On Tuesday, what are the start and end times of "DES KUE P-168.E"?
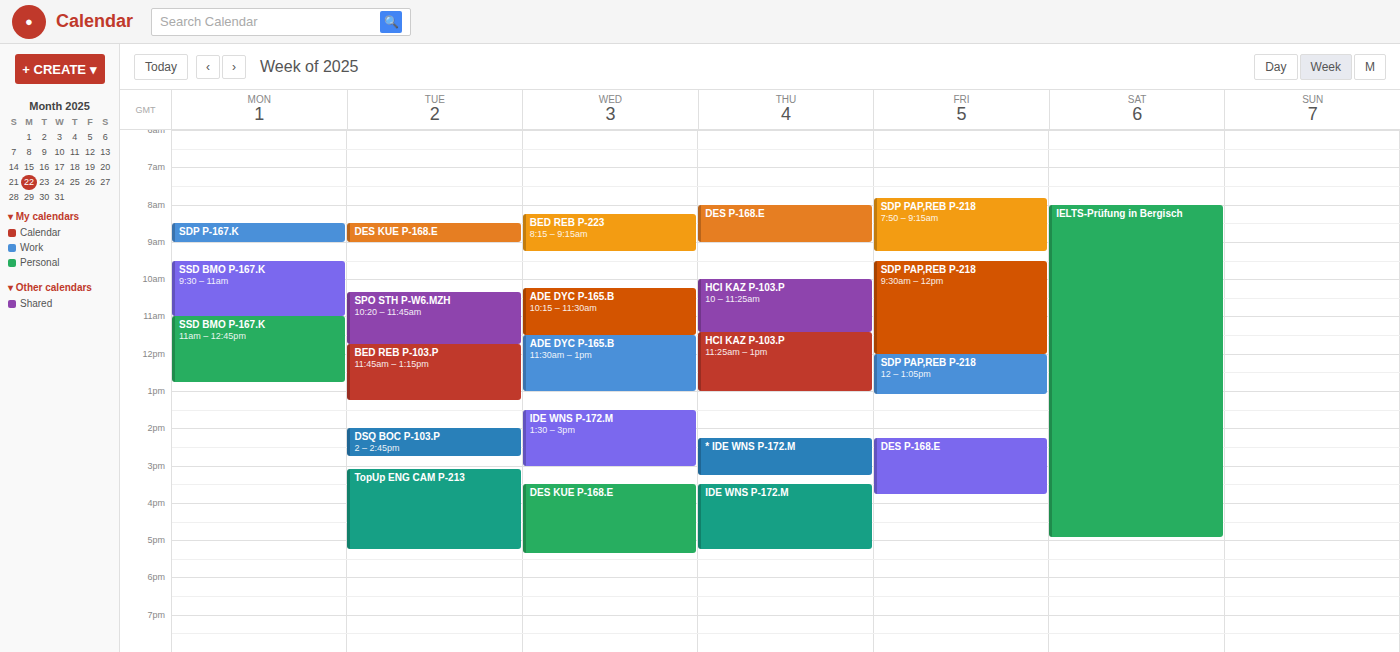
8:30 AM to 9:00 AM